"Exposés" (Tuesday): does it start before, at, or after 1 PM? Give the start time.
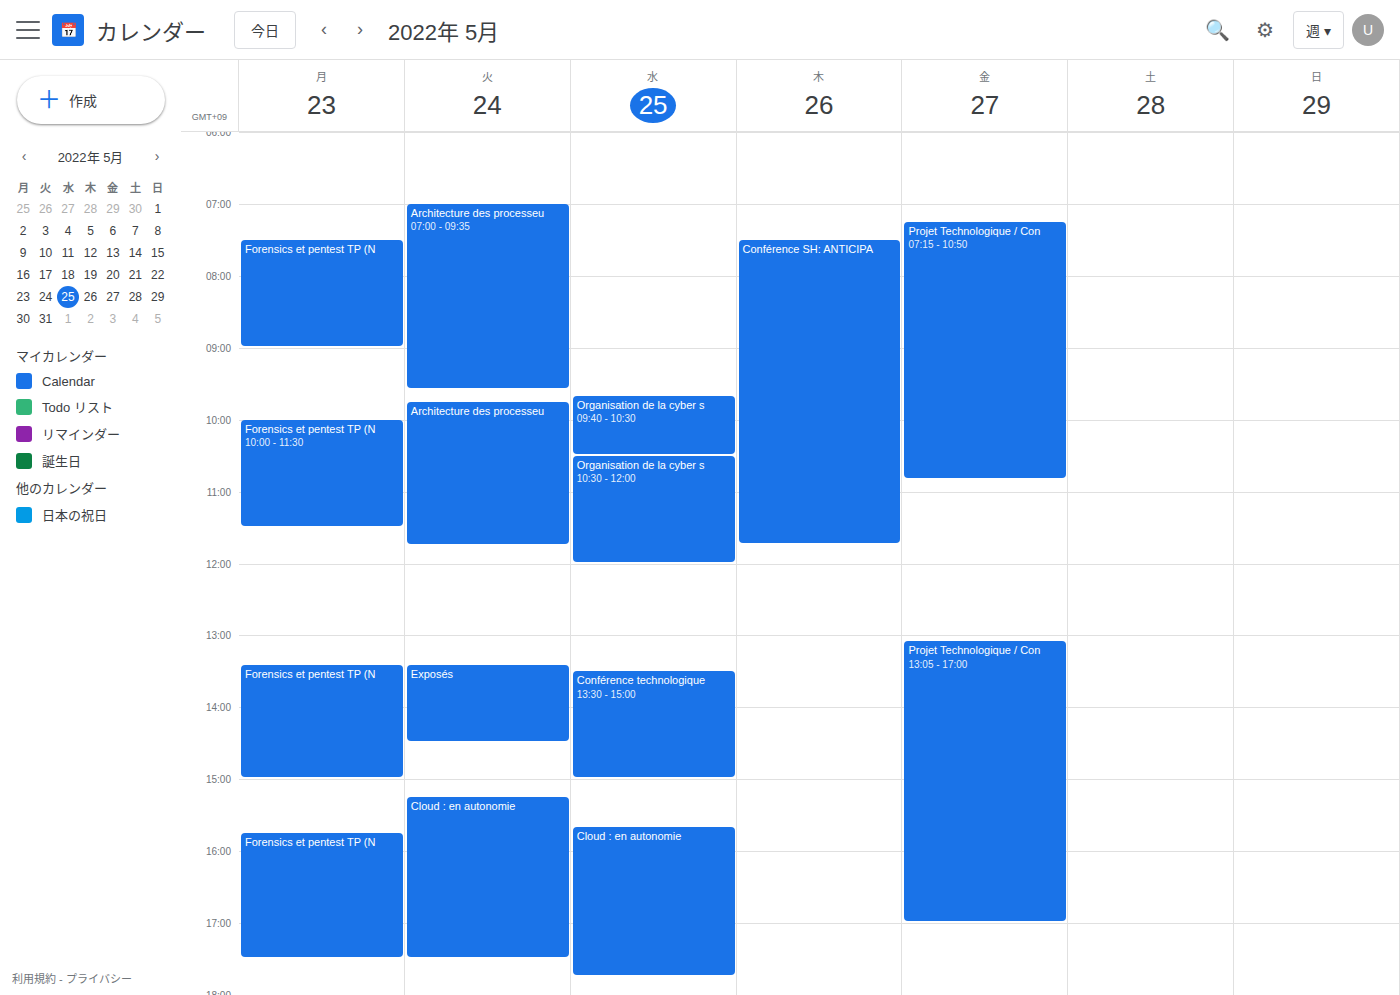
1:25 PM -- after 1 PM, 25 minutes below the 1 PM line.